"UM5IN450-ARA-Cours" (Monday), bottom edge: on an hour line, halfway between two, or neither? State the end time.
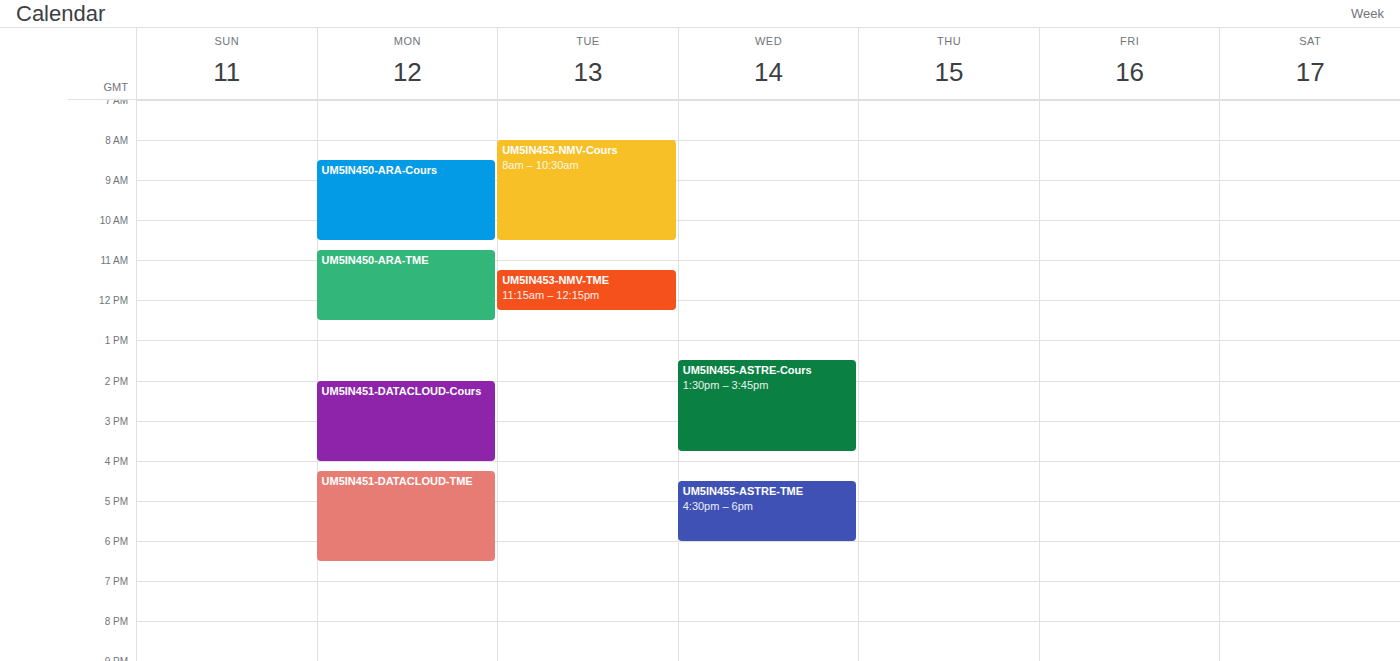
10:30 AM -- halfway between the 10 AM and 11 AM lines.